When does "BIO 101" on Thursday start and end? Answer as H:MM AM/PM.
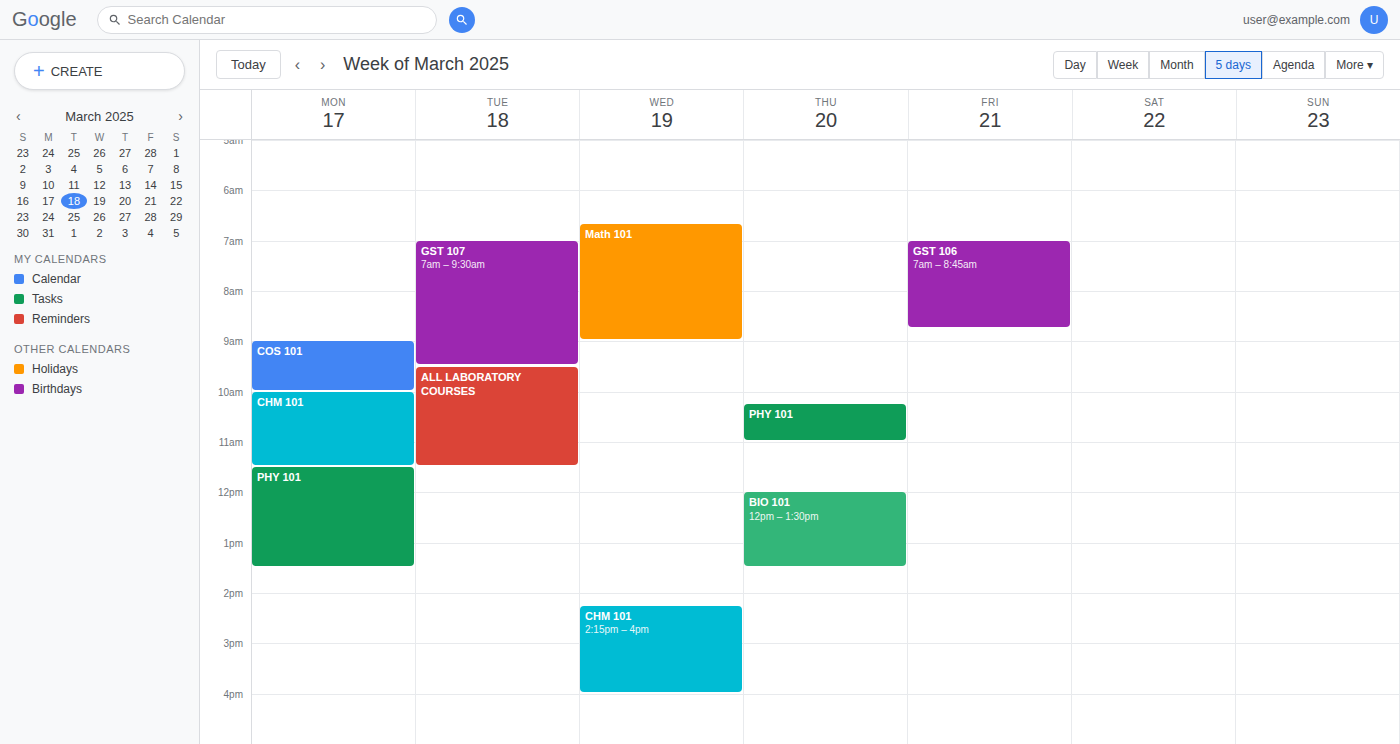
12:00 PM to 1:30 PM